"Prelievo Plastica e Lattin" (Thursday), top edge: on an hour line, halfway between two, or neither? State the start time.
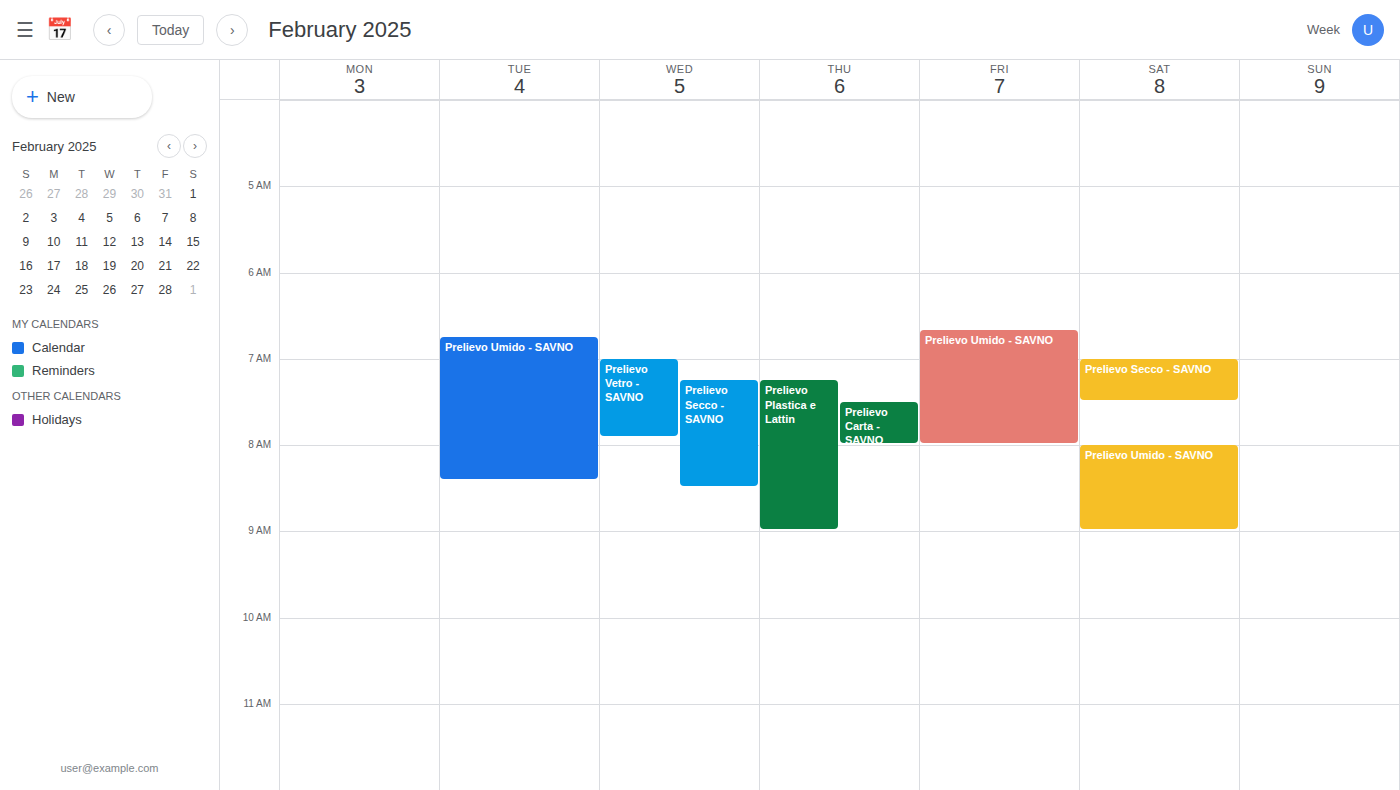
7:15 AM -- neither: a quarter of the way from the 7 AM line to the 8 AM line.